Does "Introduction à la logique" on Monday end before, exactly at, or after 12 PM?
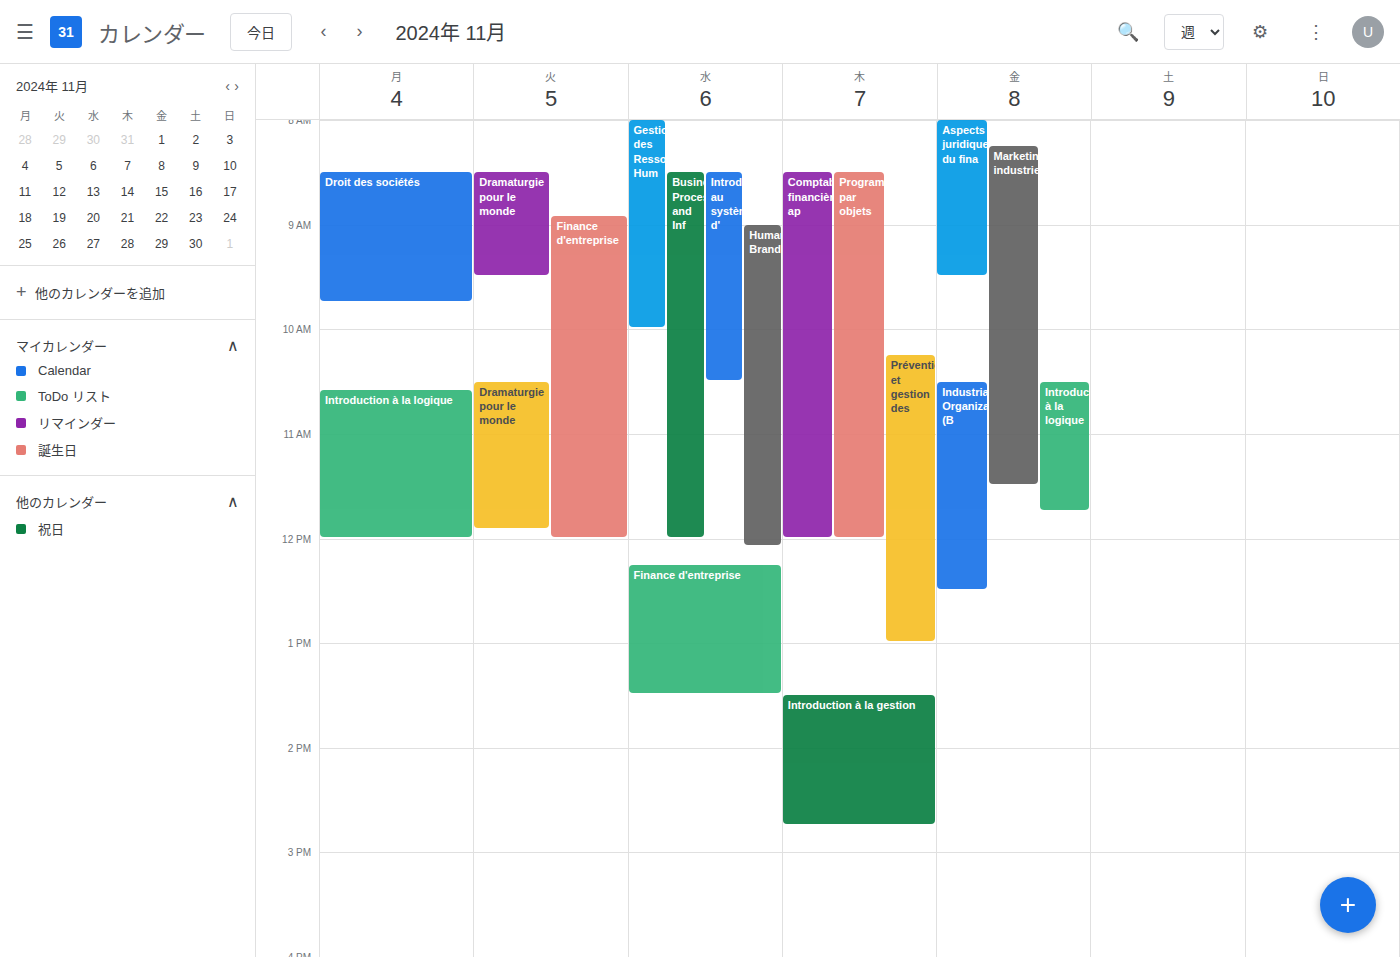
12:00 PM -- exactly at 12 PM, on the 12 PM line.